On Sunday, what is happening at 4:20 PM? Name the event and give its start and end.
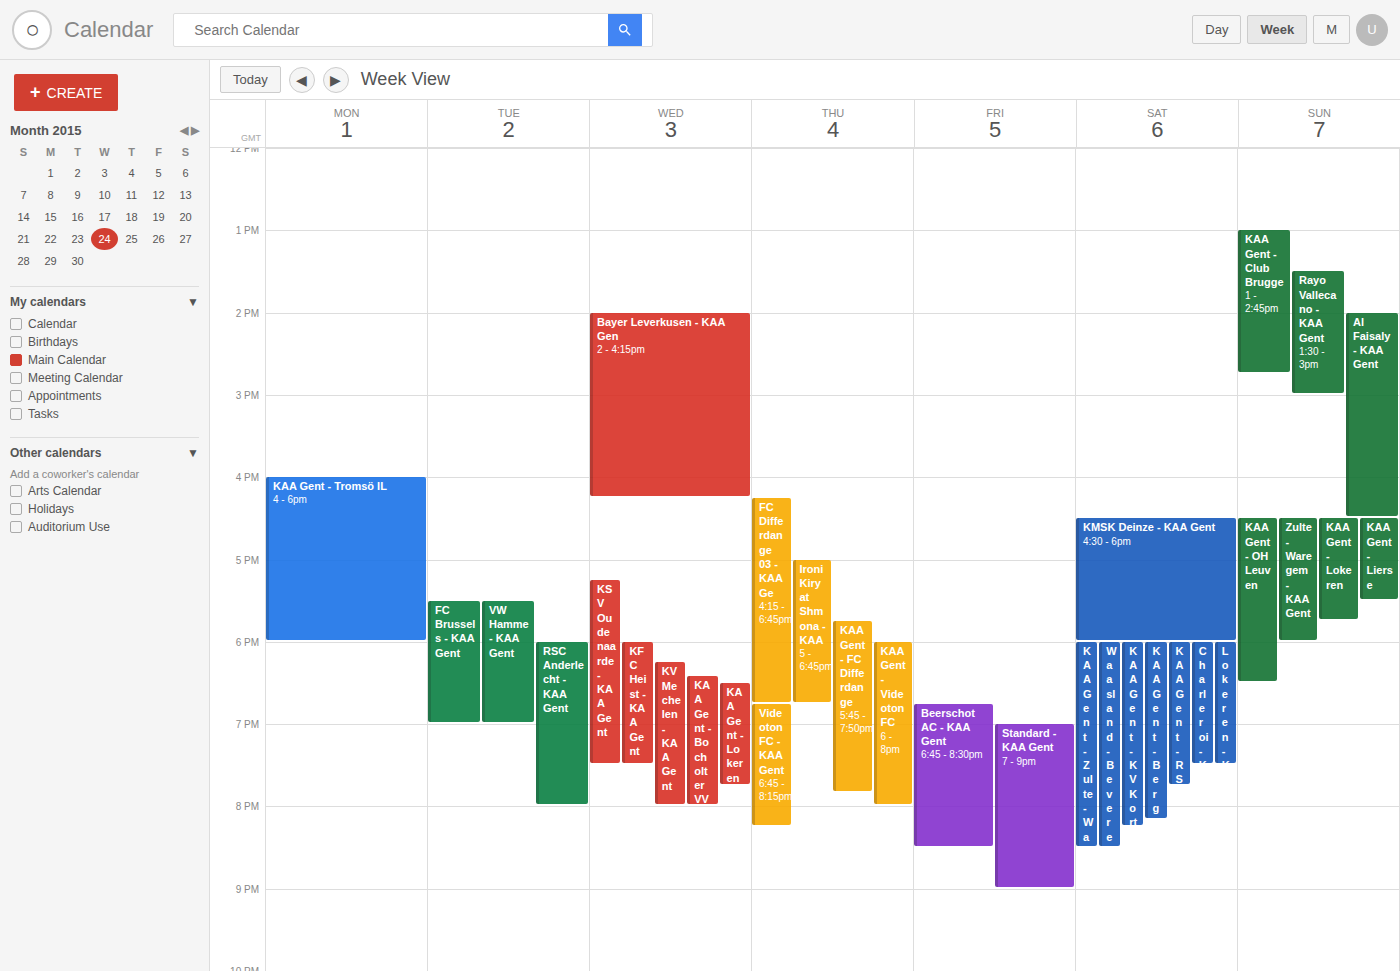
"Al Faisaly - KAA Gent", 2:00 PM to 4:30 PM